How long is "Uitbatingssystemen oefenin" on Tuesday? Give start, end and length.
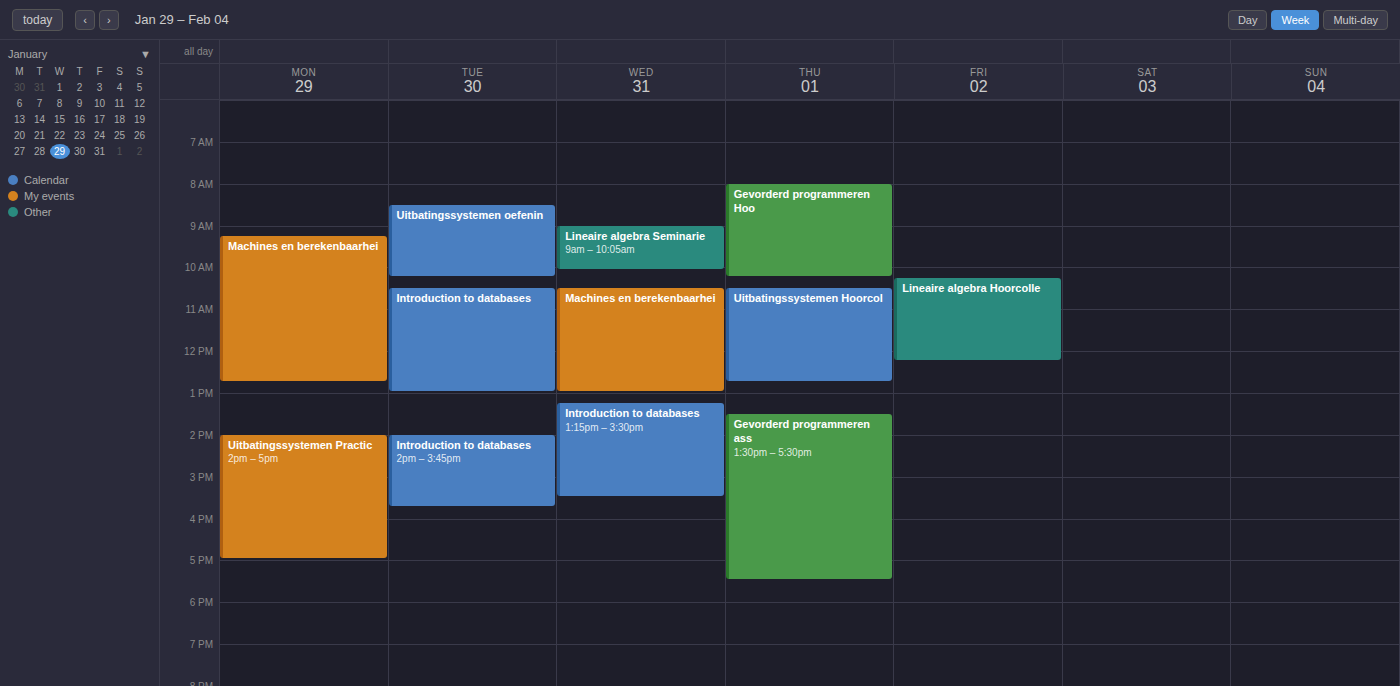
8:30 AM to 10:15 AM, 1 hour 45 minutes